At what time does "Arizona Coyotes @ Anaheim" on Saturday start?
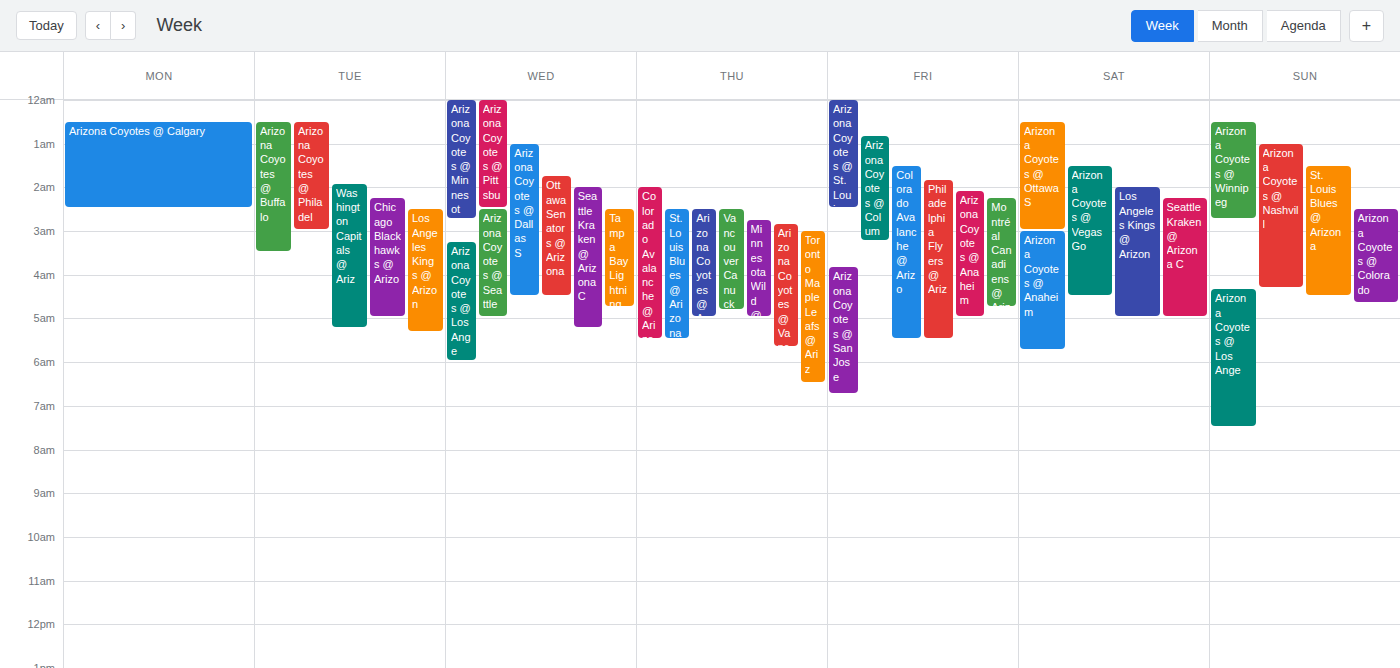
3:00 AM